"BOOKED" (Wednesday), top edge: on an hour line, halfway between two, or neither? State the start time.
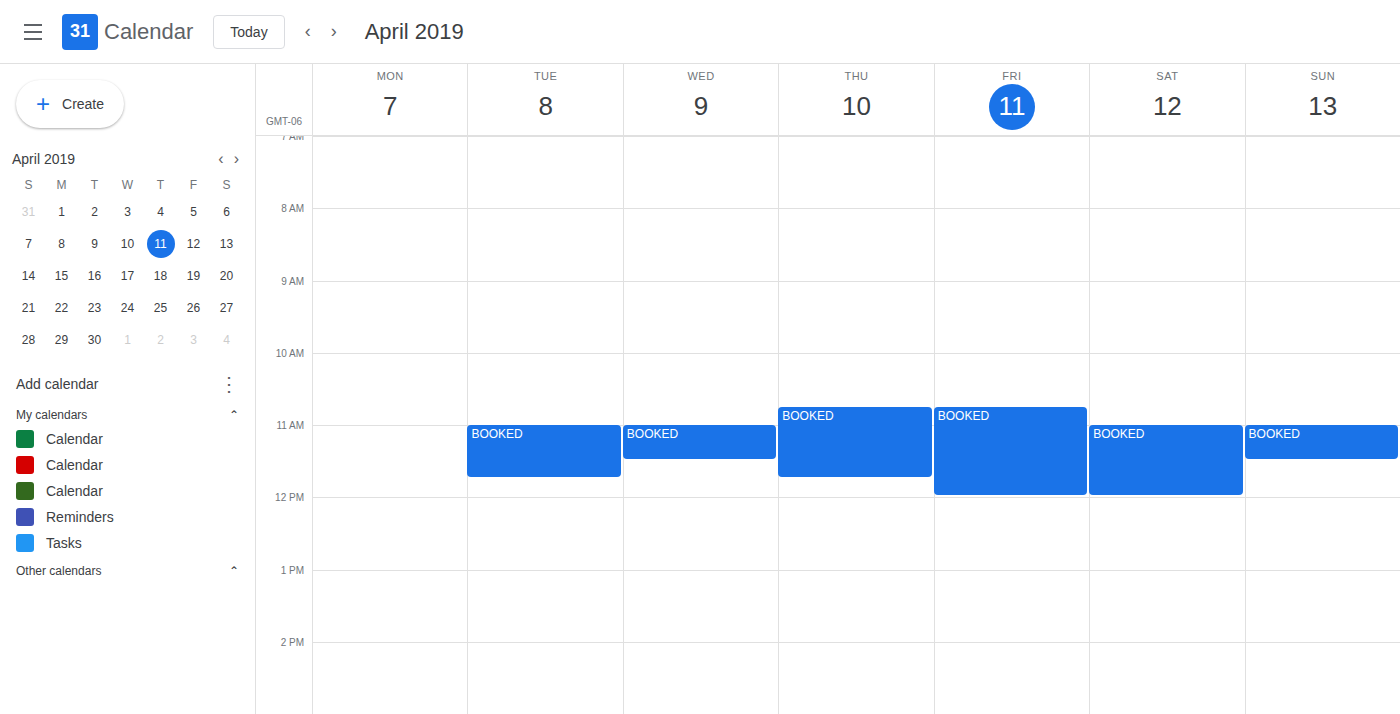
11:00 AM -- exactly on the 11 AM line.